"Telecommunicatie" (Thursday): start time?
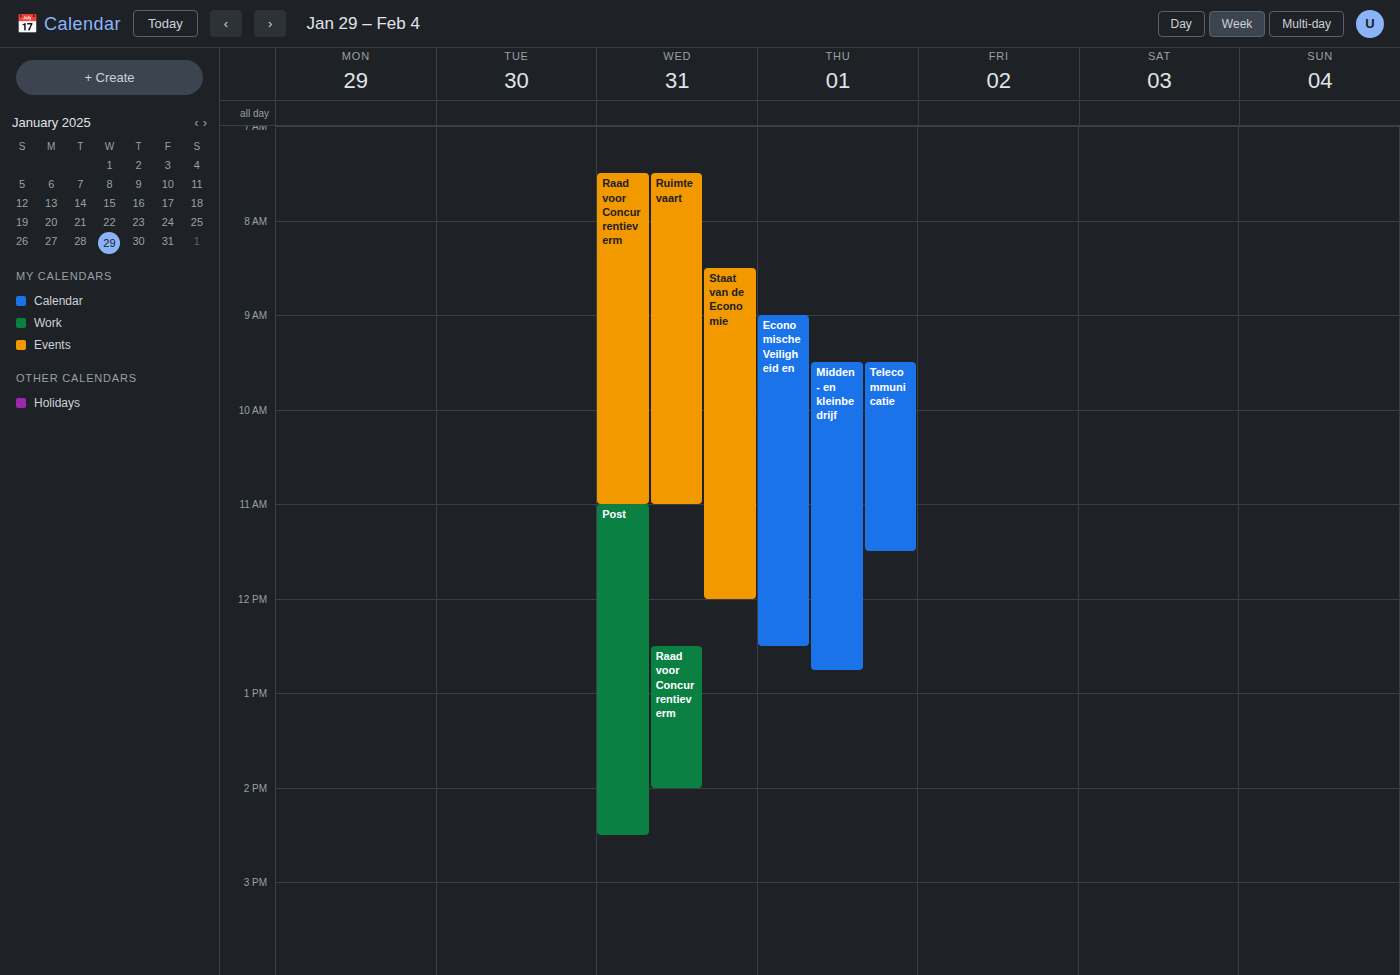
9:30 AM